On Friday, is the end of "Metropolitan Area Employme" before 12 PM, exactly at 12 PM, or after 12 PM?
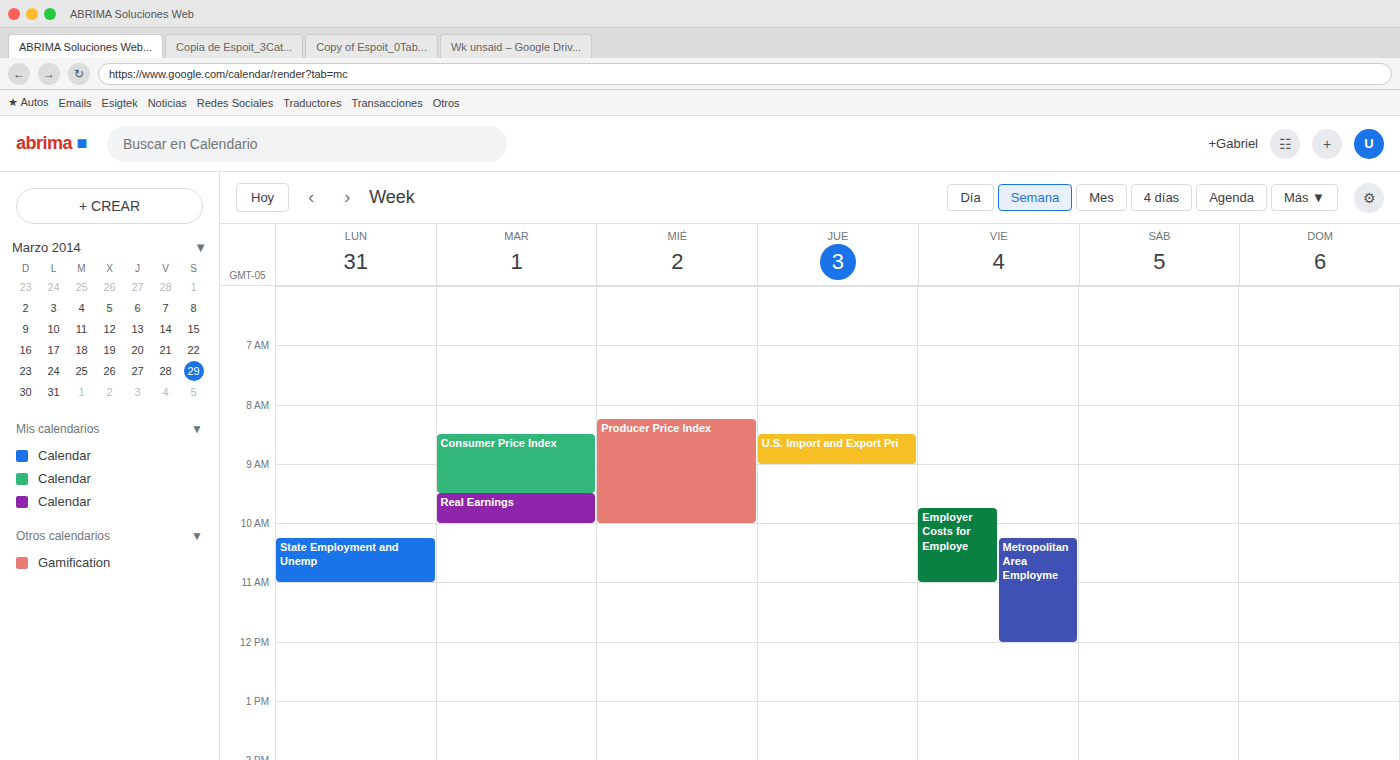
12:00 PM -- exactly at 12 PM, on the 12 PM line.